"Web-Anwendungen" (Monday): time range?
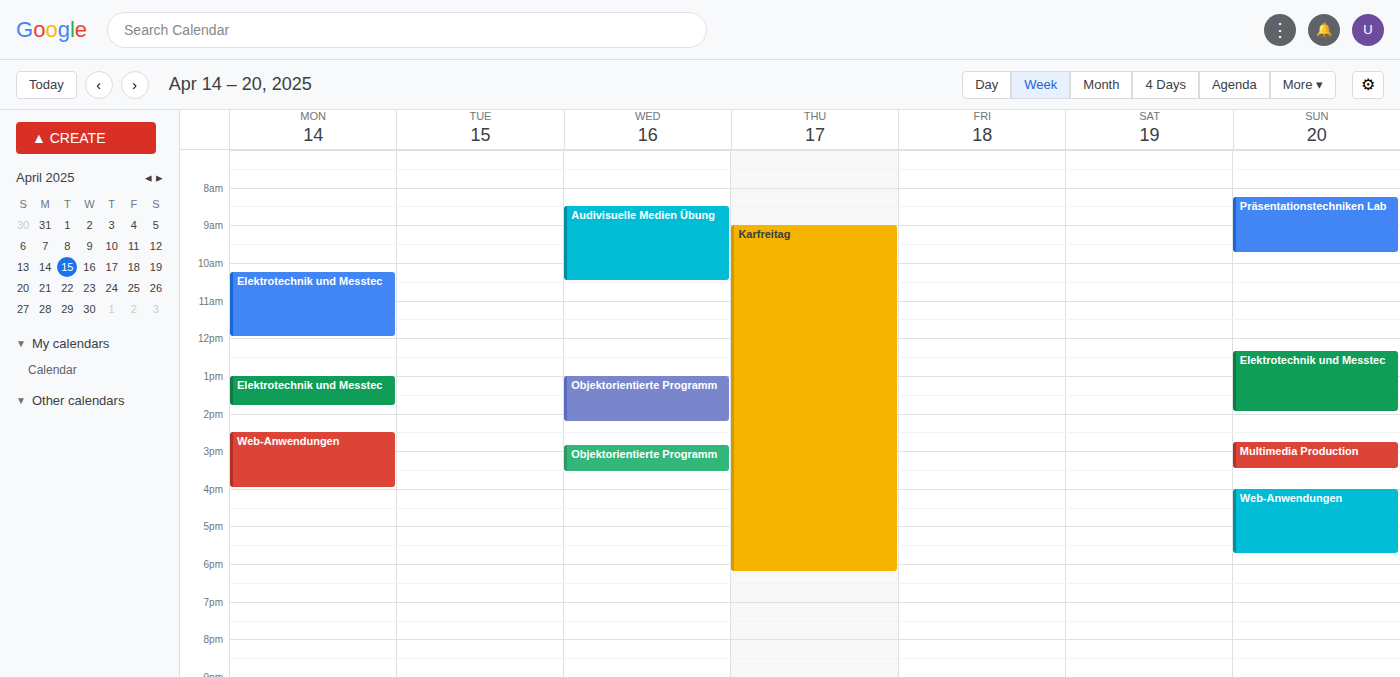
2:30 PM to 4:00 PM